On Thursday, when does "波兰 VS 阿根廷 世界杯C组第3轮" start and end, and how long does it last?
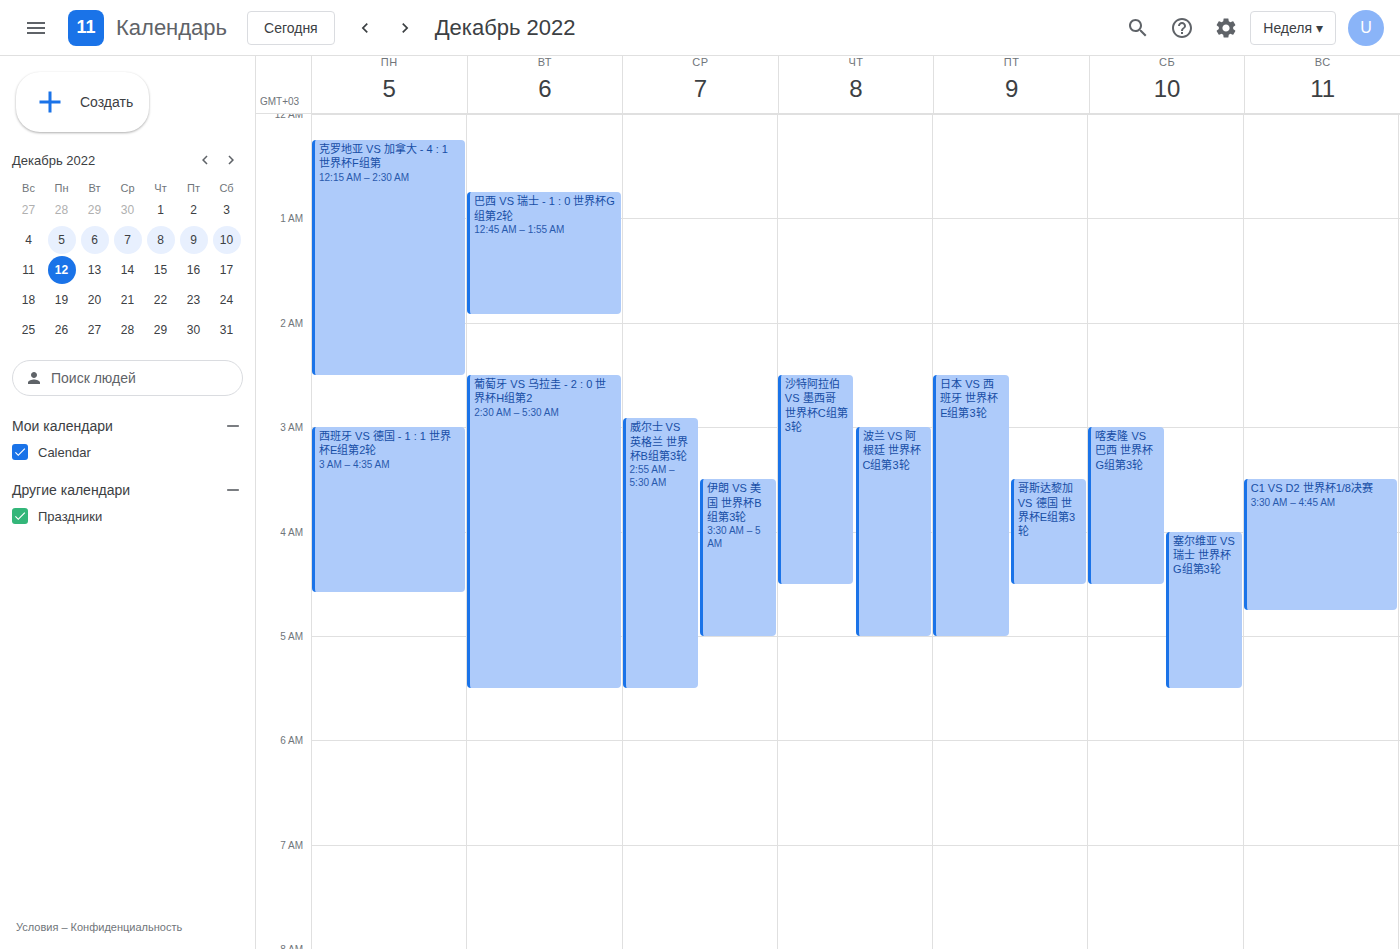
3:00 AM to 5:00 AM, 2 hours